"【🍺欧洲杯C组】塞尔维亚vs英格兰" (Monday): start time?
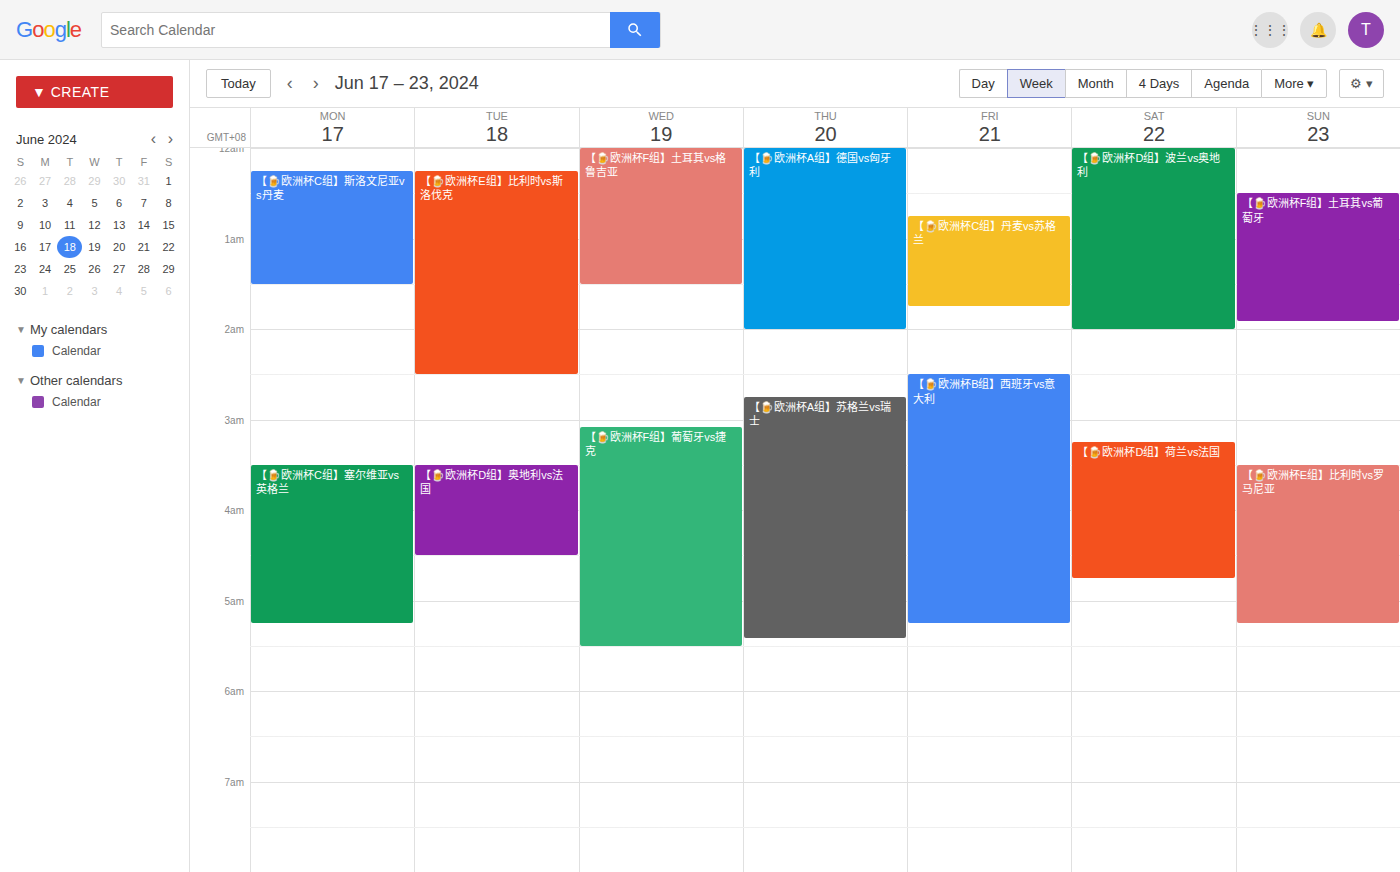
3:30 AM